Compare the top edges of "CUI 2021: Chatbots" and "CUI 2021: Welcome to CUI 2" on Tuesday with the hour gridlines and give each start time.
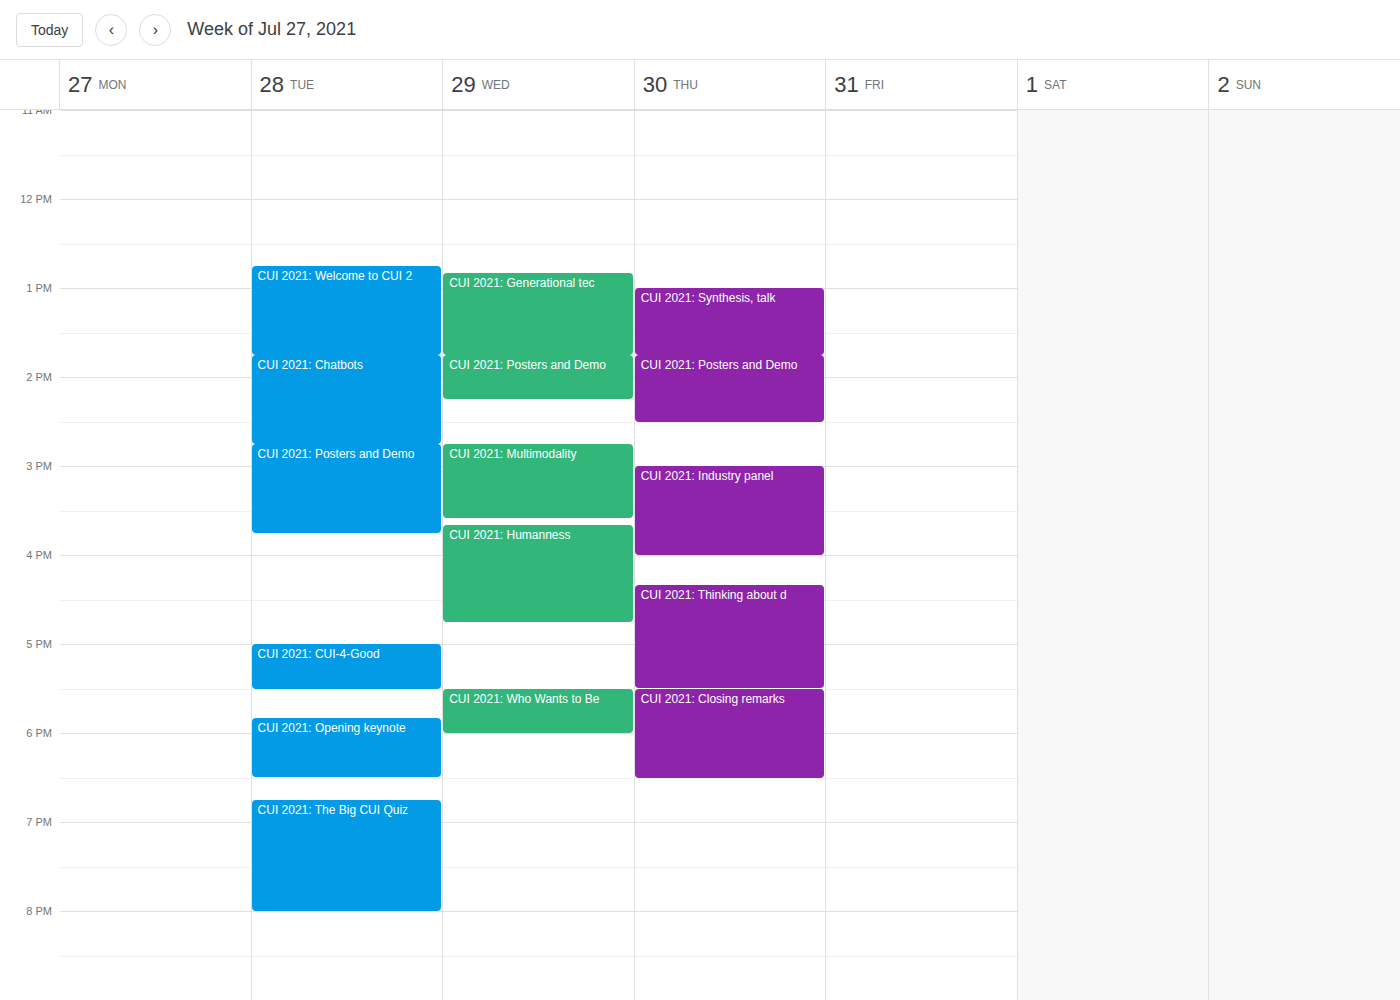
"CUI 2021: Chatbots": 1:45 PM, neither: three quarters of the way from the 1 PM line to the 2 PM line. "CUI 2021: Welcome to CUI 2": 12:45 PM, neither: three quarters of the way from the 12 PM line to the 1 PM line.